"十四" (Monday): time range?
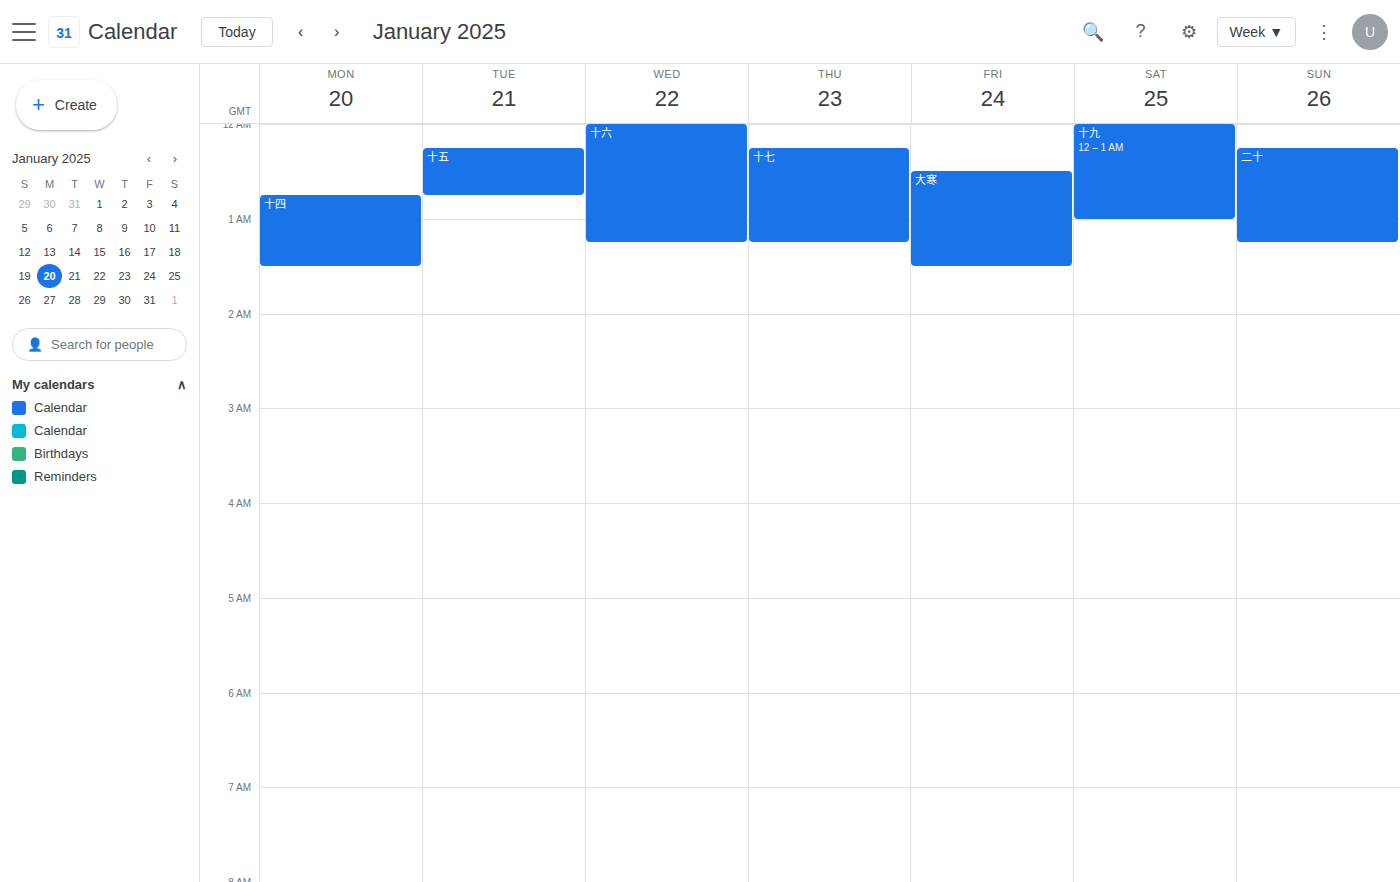
12:45 AM to 1:30 AM